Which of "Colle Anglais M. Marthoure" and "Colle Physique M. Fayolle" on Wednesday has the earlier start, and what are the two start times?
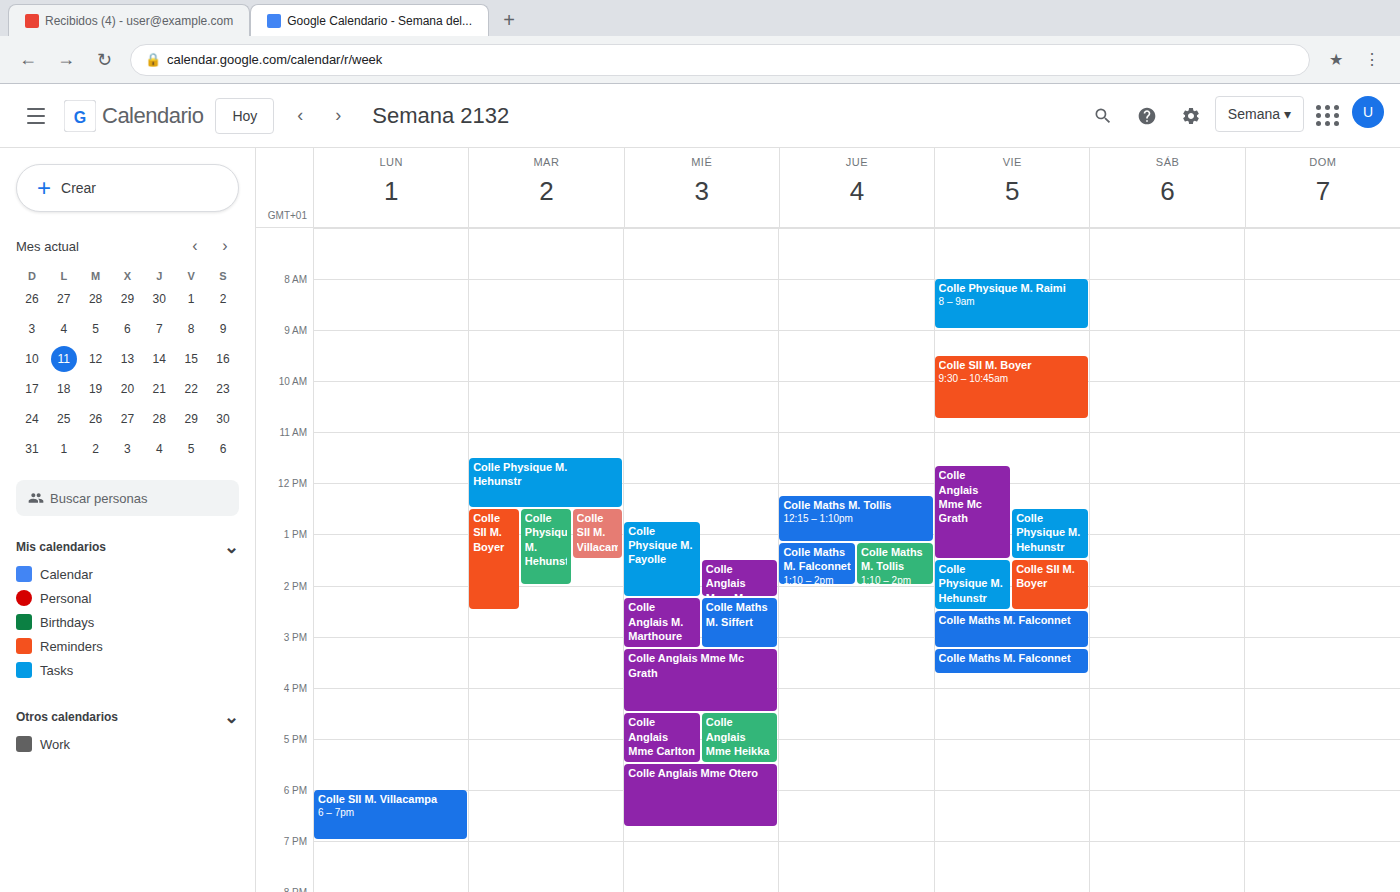
"Colle Physique M. Fayolle" 12:45 PM; "Colle Anglais M. Marthoure" 2:15 PM.